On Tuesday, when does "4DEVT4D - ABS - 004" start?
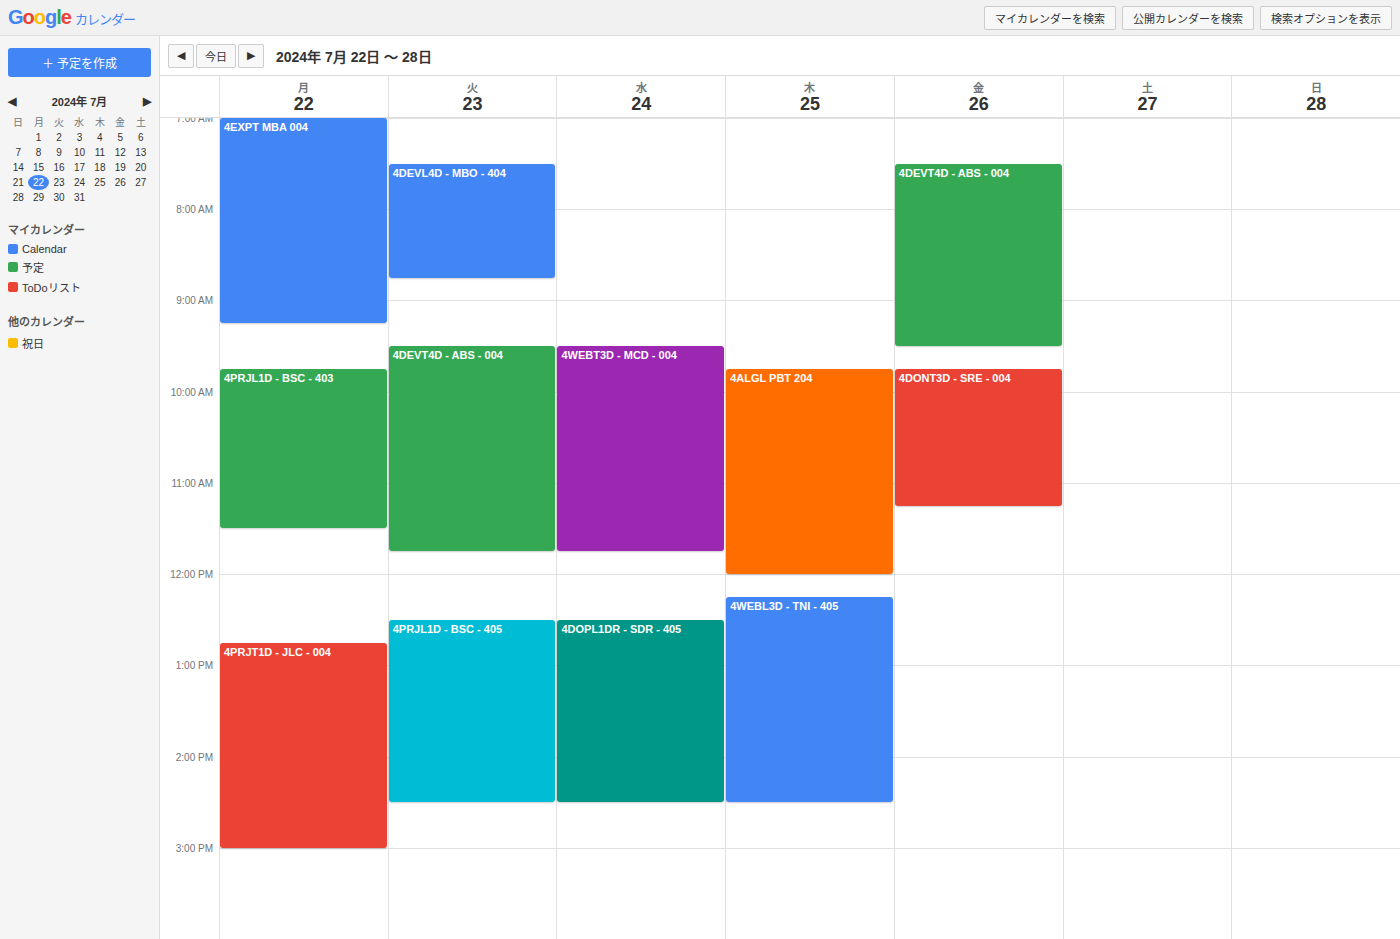
9:30 AM